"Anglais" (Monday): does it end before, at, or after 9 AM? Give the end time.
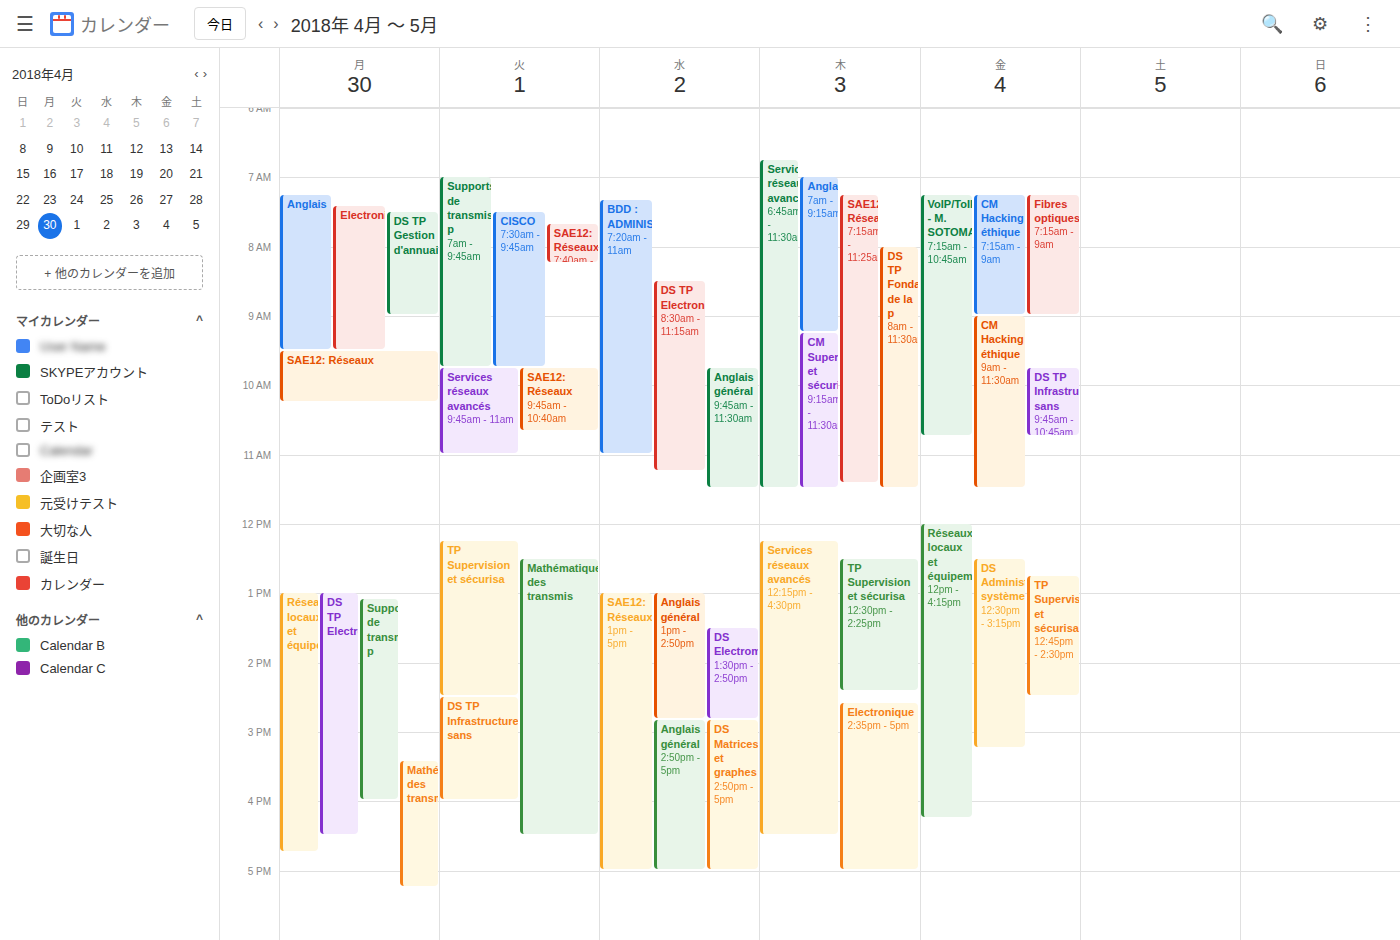
9:30 AM -- after 9 AM, 30 minutes below the 9 AM line.